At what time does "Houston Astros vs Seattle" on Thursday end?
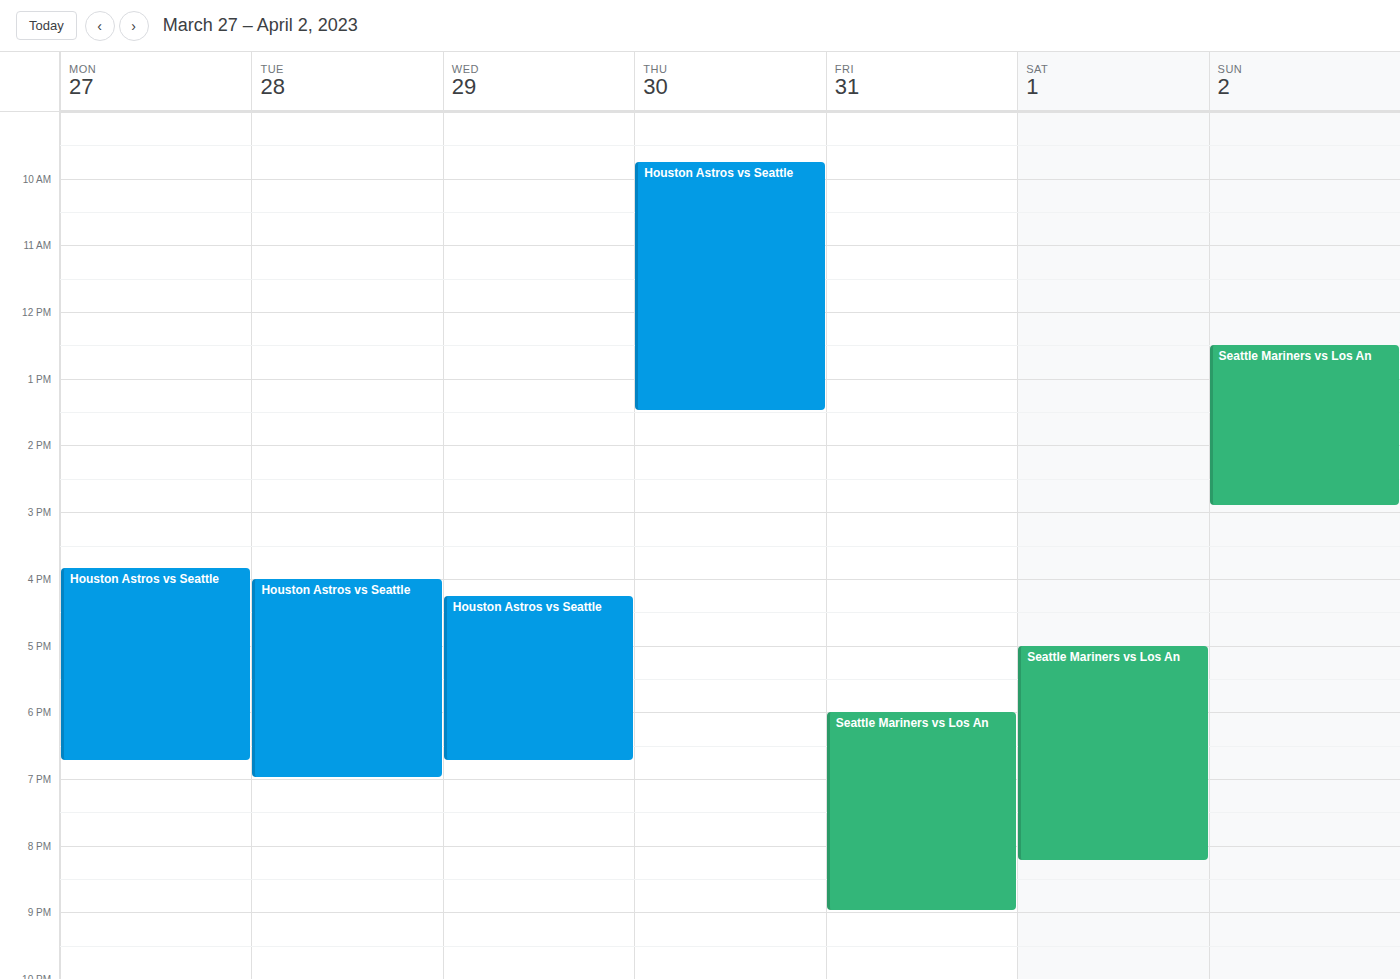
13:30